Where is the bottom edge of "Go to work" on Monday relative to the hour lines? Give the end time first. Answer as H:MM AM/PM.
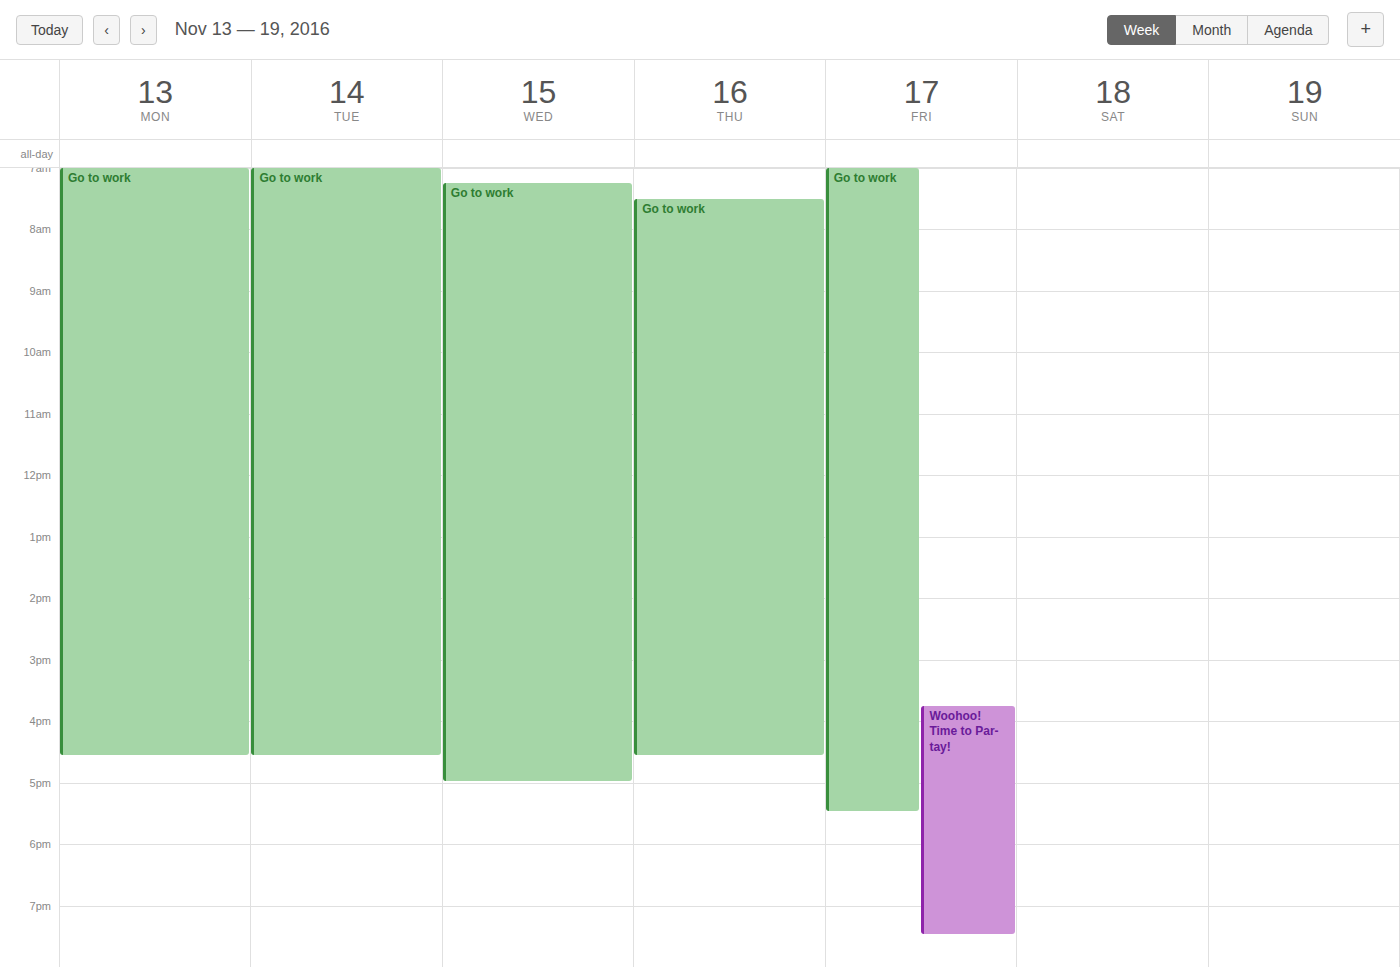
4:35 PM -- neither: 35 minutes below the 4 PM line and 25 minutes above the 5 PM line.